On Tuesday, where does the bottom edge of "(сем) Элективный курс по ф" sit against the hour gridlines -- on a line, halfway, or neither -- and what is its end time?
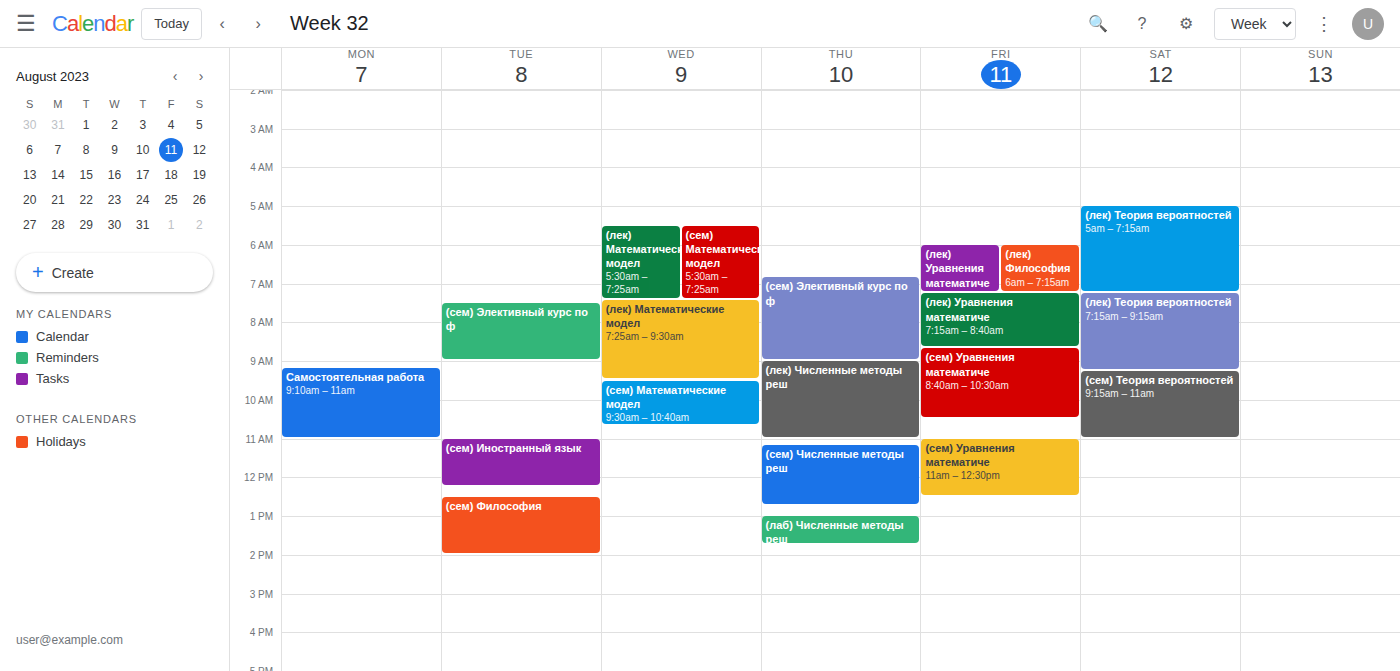
09:00 -- exactly on the 09:00 line.